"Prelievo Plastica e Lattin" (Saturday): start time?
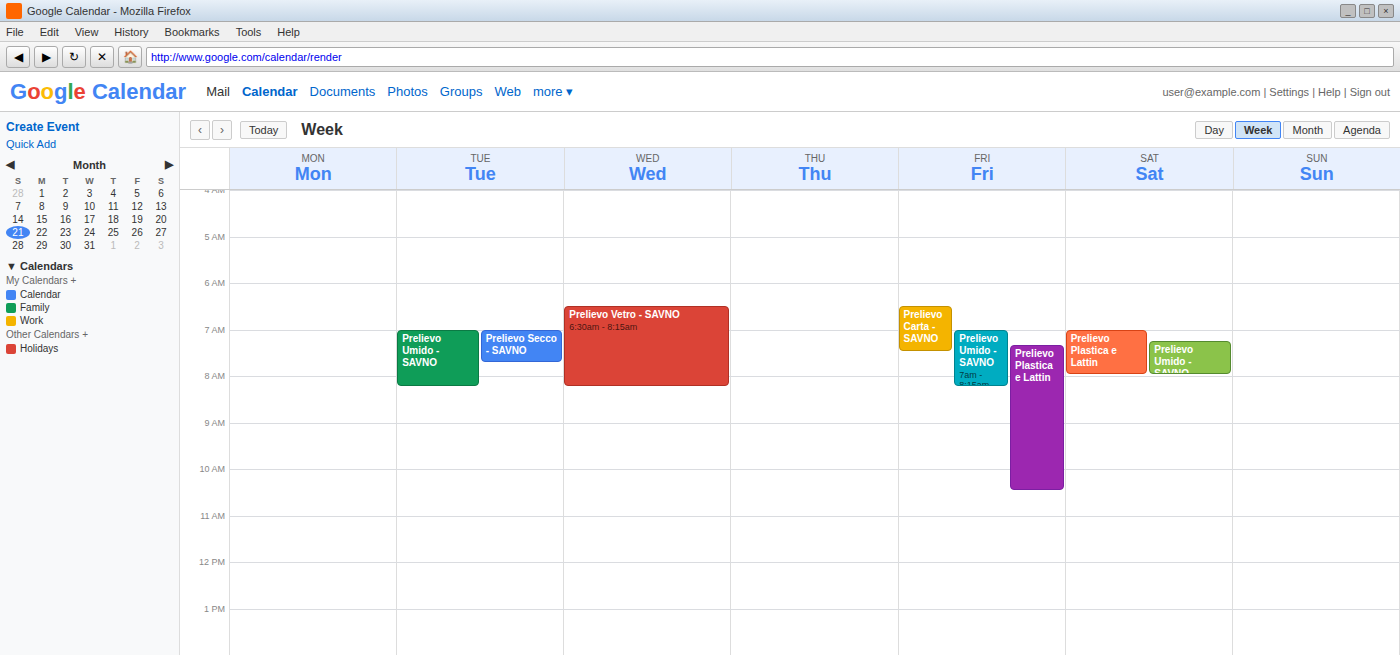
07:00